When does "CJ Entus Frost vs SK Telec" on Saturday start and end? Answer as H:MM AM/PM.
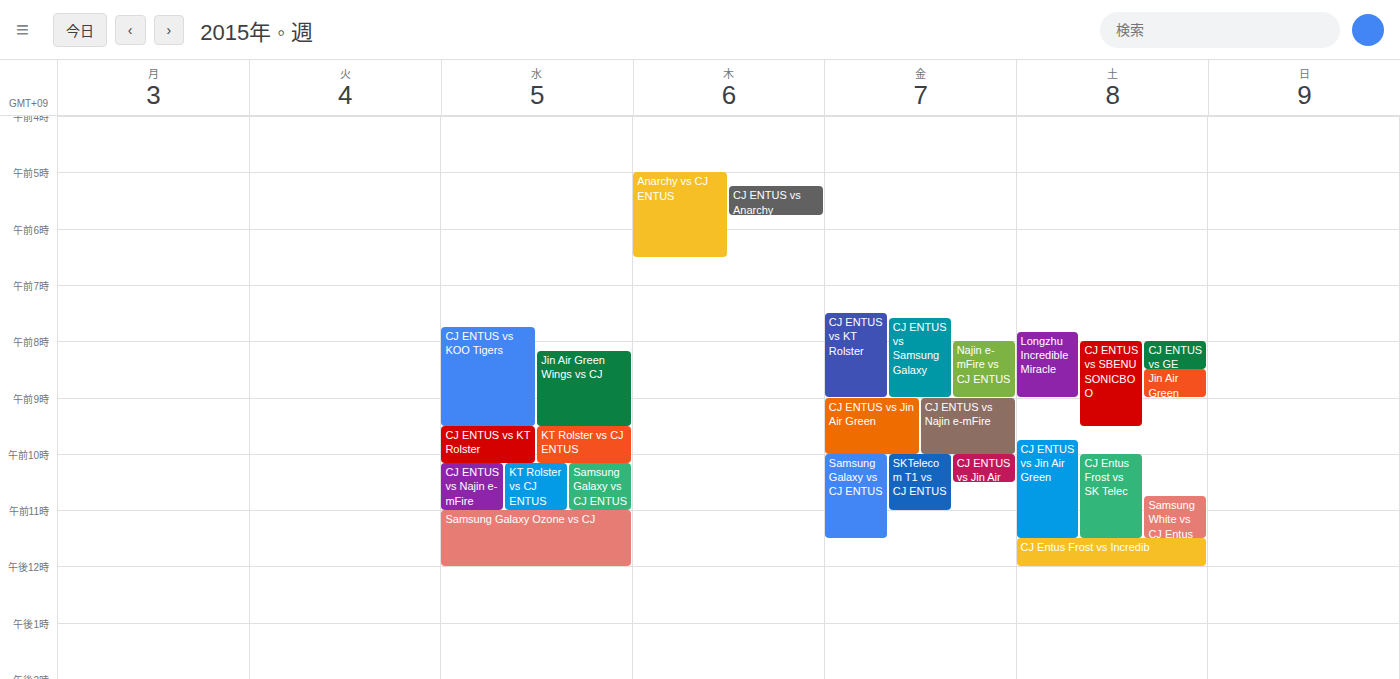
10:00 AM to 11:30 AM